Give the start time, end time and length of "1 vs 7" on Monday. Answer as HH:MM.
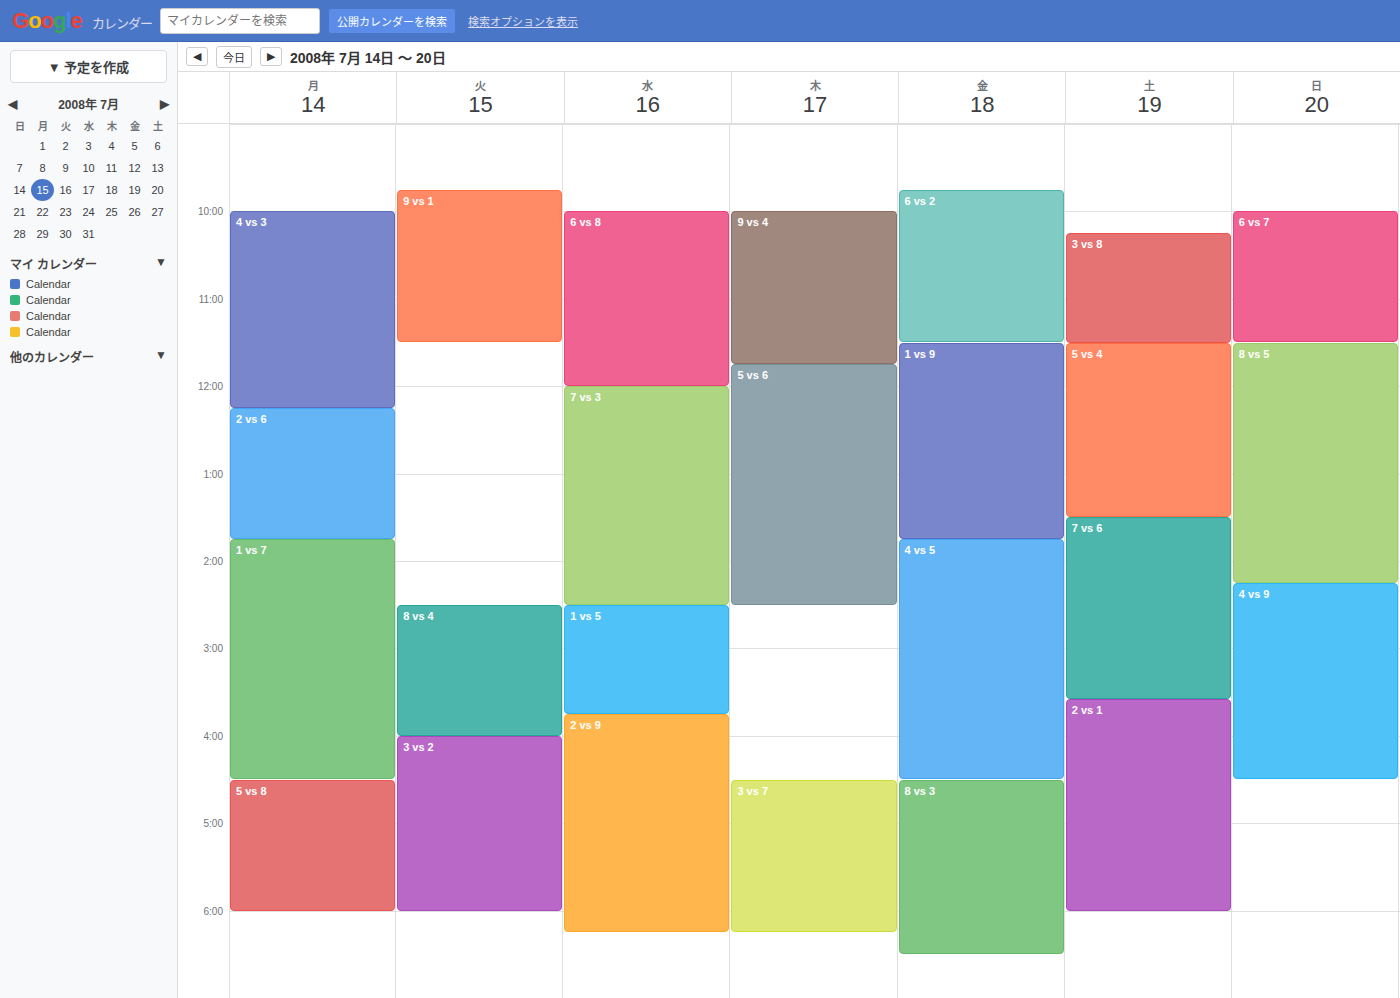
13:45 to 16:30, 2 hours 45 minutes